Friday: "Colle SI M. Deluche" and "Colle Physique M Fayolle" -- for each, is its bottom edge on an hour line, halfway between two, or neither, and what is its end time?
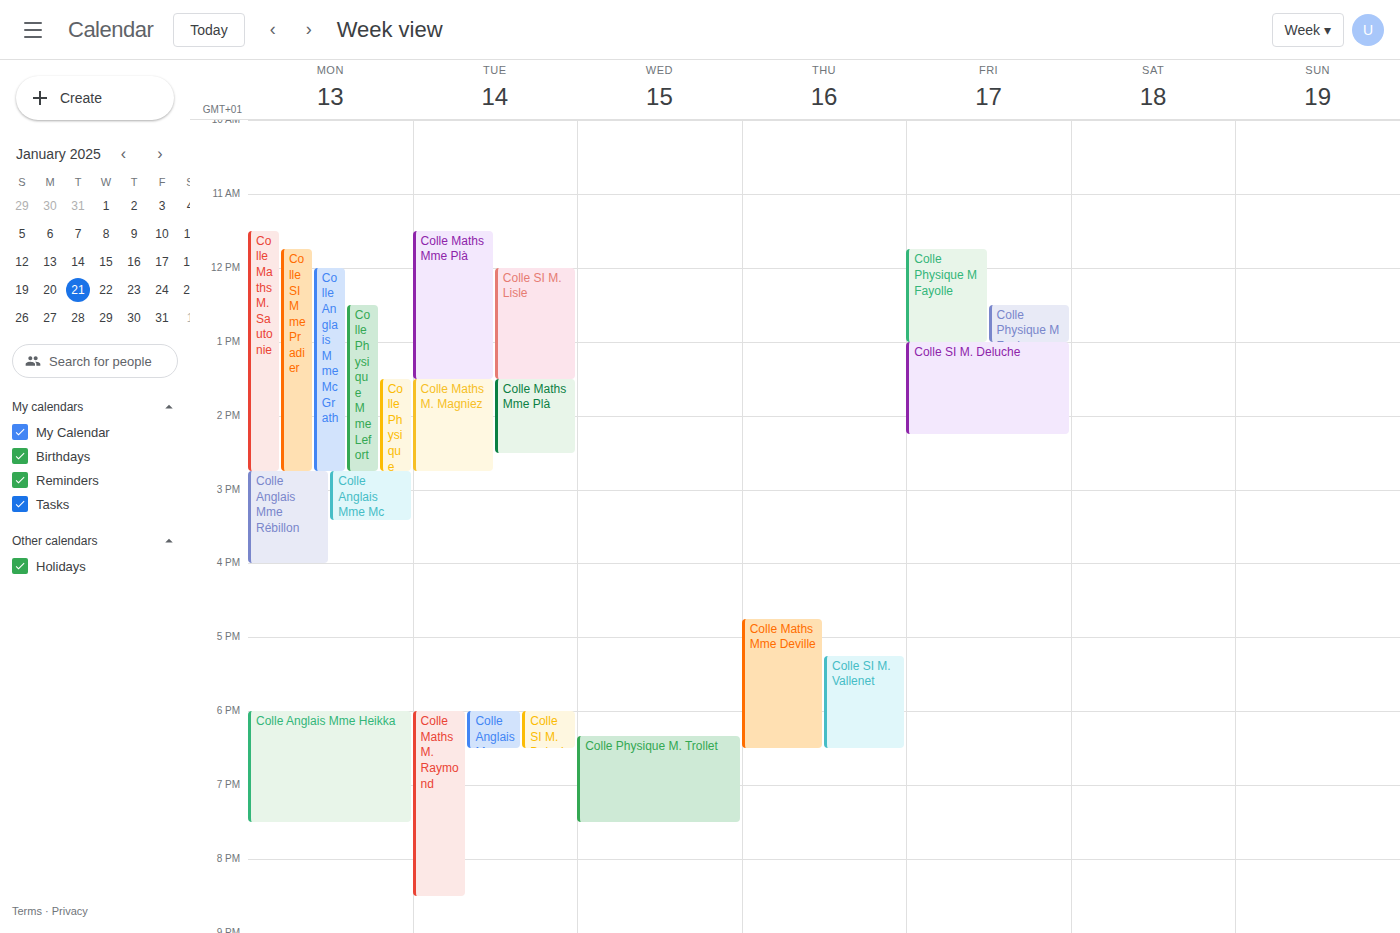
"Colle SI M. Deluche": 2:15 PM, neither: a quarter of the way from the 2 PM line to the 3 PM line. "Colle Physique M Fayolle": 1:00 PM, exactly on the 1 PM line.